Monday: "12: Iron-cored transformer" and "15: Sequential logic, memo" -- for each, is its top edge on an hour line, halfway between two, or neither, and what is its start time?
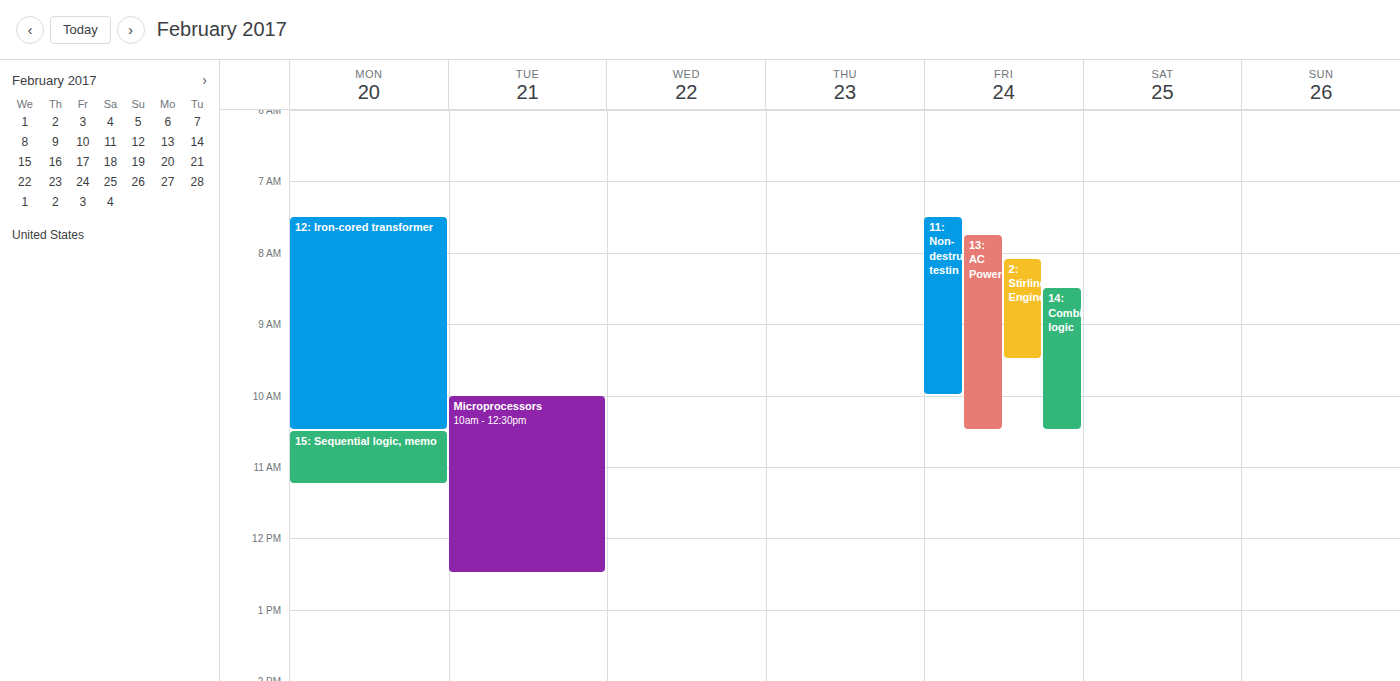
"12: Iron-cored transformer": 7:30 AM, halfway between the 7 AM and 8 AM lines. "15: Sequential logic, memo": 10:30 AM, halfway between the 10 AM and 11 AM lines.